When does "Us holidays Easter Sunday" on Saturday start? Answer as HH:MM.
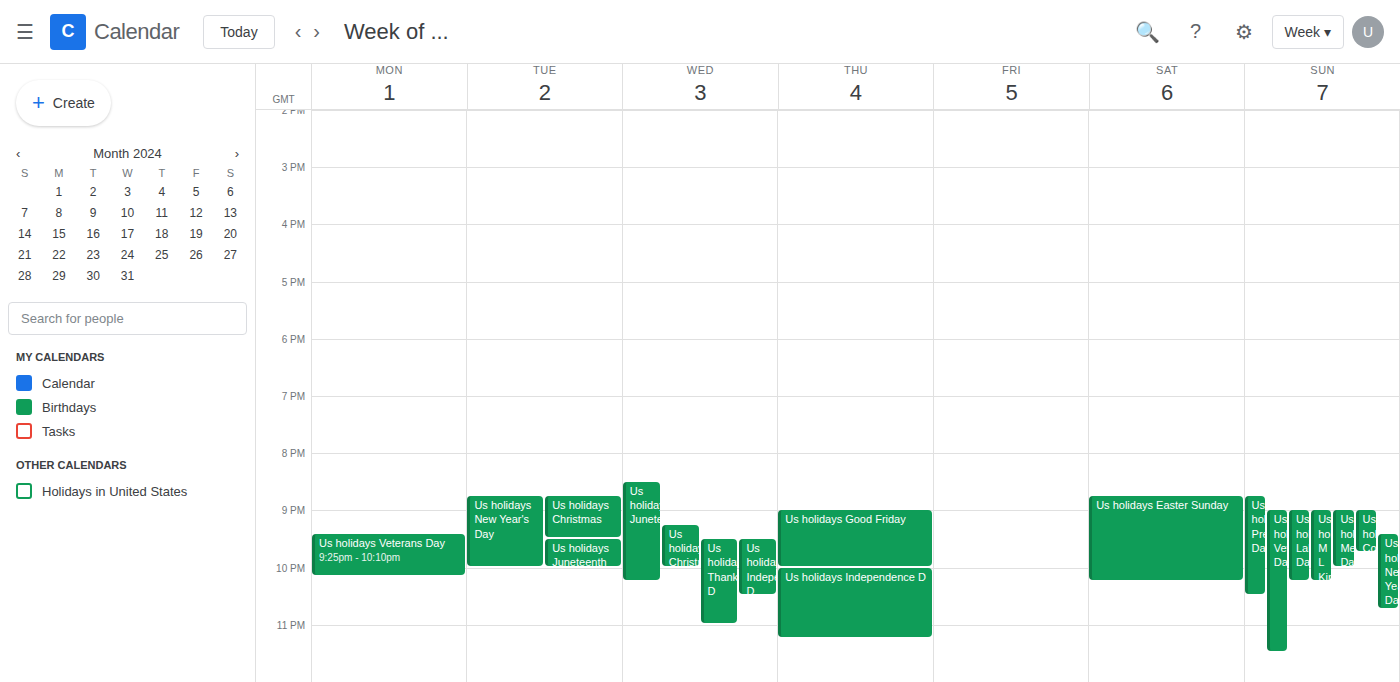
20:45